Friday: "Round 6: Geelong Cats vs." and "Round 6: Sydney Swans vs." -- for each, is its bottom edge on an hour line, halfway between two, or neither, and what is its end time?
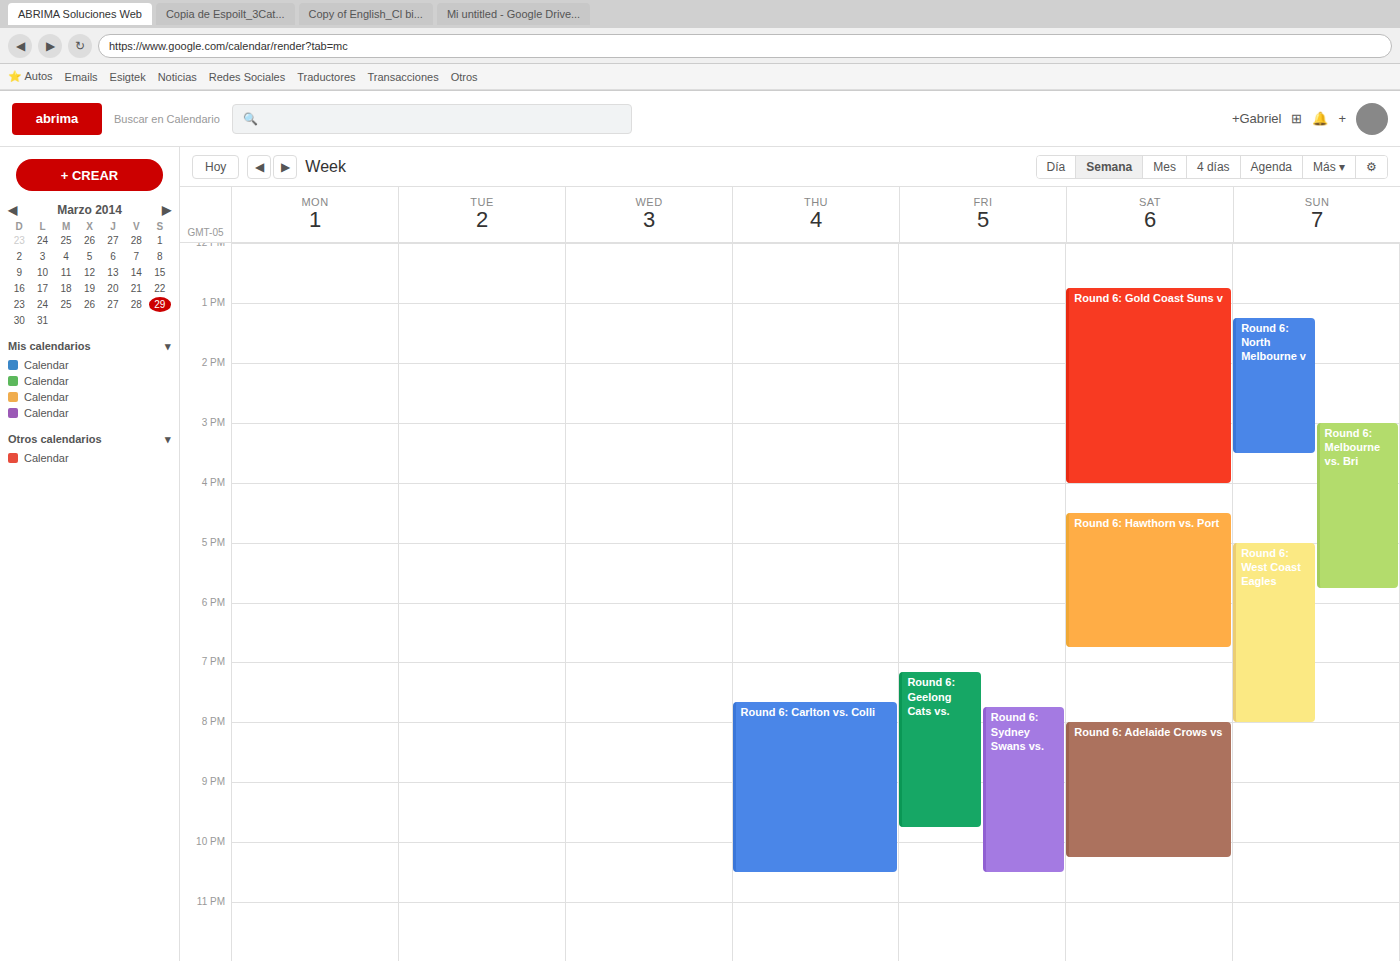
"Round 6: Geelong Cats vs.": 9:45 PM, neither: three quarters of the way from the 9 PM line to the 10 PM line. "Round 6: Sydney Swans vs.": 10:30 PM, halfway between the 10 PM and 11 PM lines.